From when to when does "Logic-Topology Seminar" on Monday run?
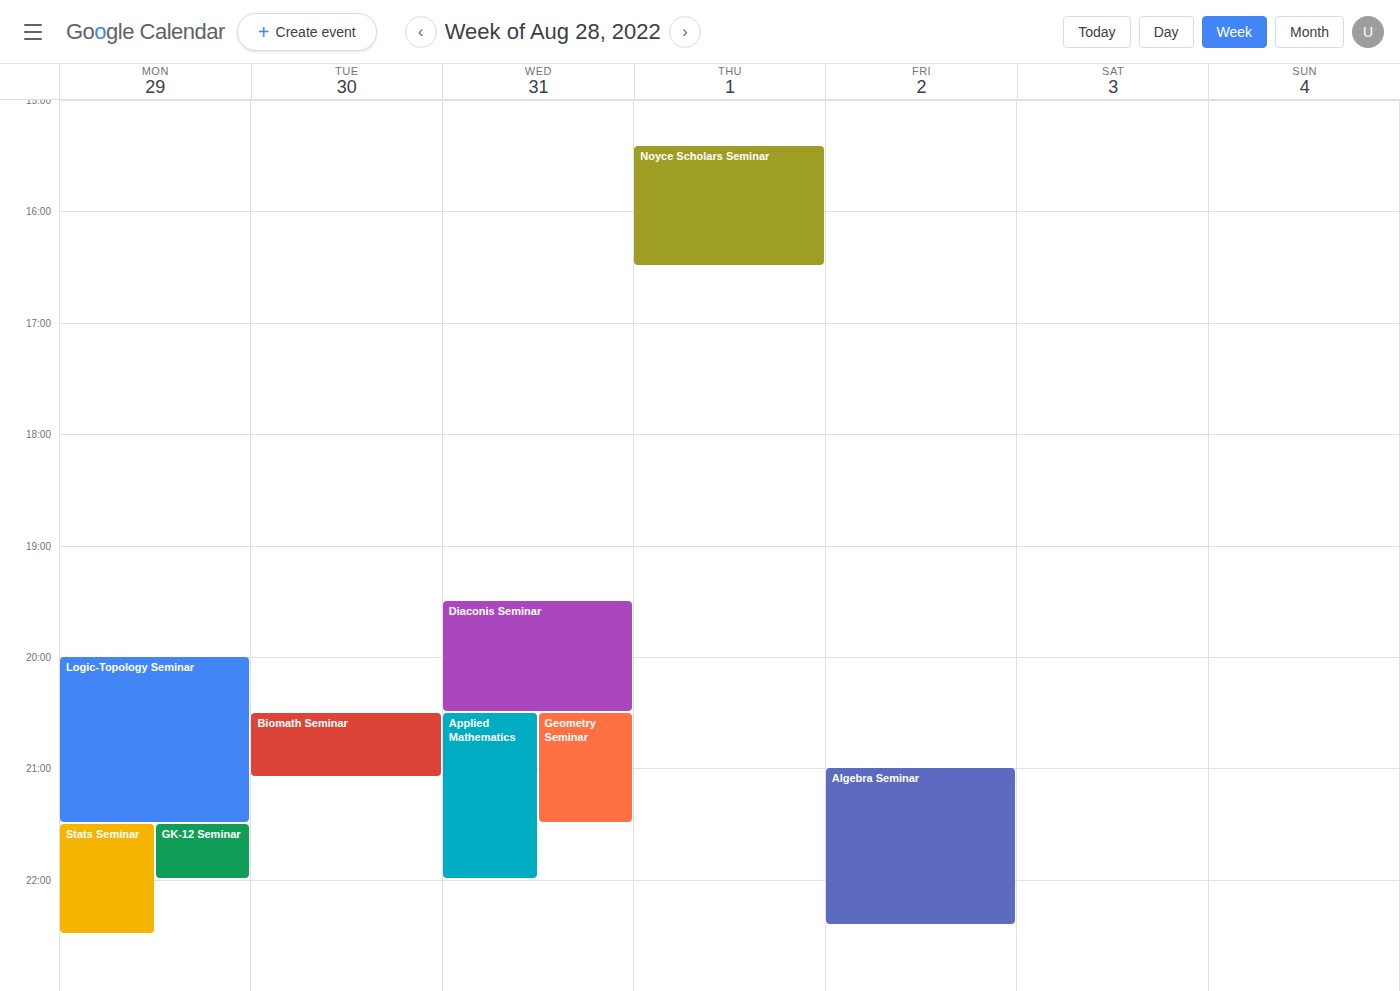
8:00 PM to 9:30 PM